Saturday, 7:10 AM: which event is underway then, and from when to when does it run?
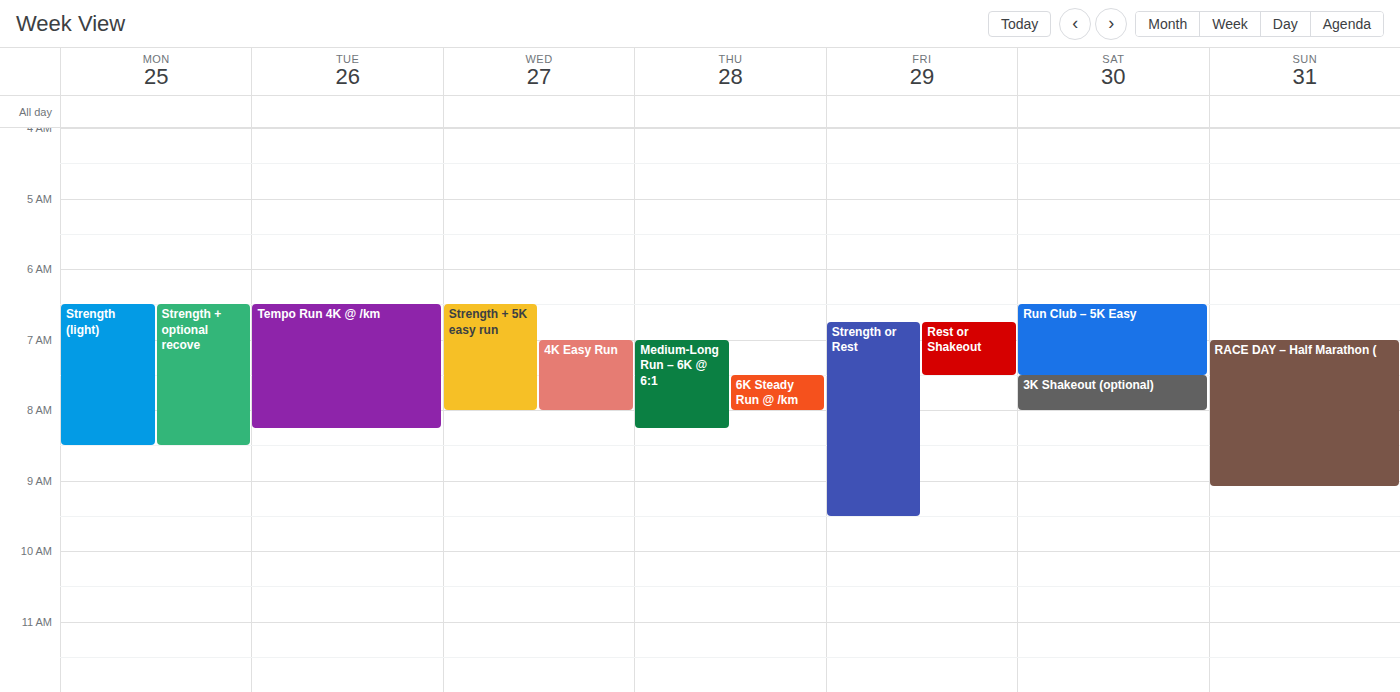
"Run Club – 5K Easy", 6:30 AM to 7:30 AM